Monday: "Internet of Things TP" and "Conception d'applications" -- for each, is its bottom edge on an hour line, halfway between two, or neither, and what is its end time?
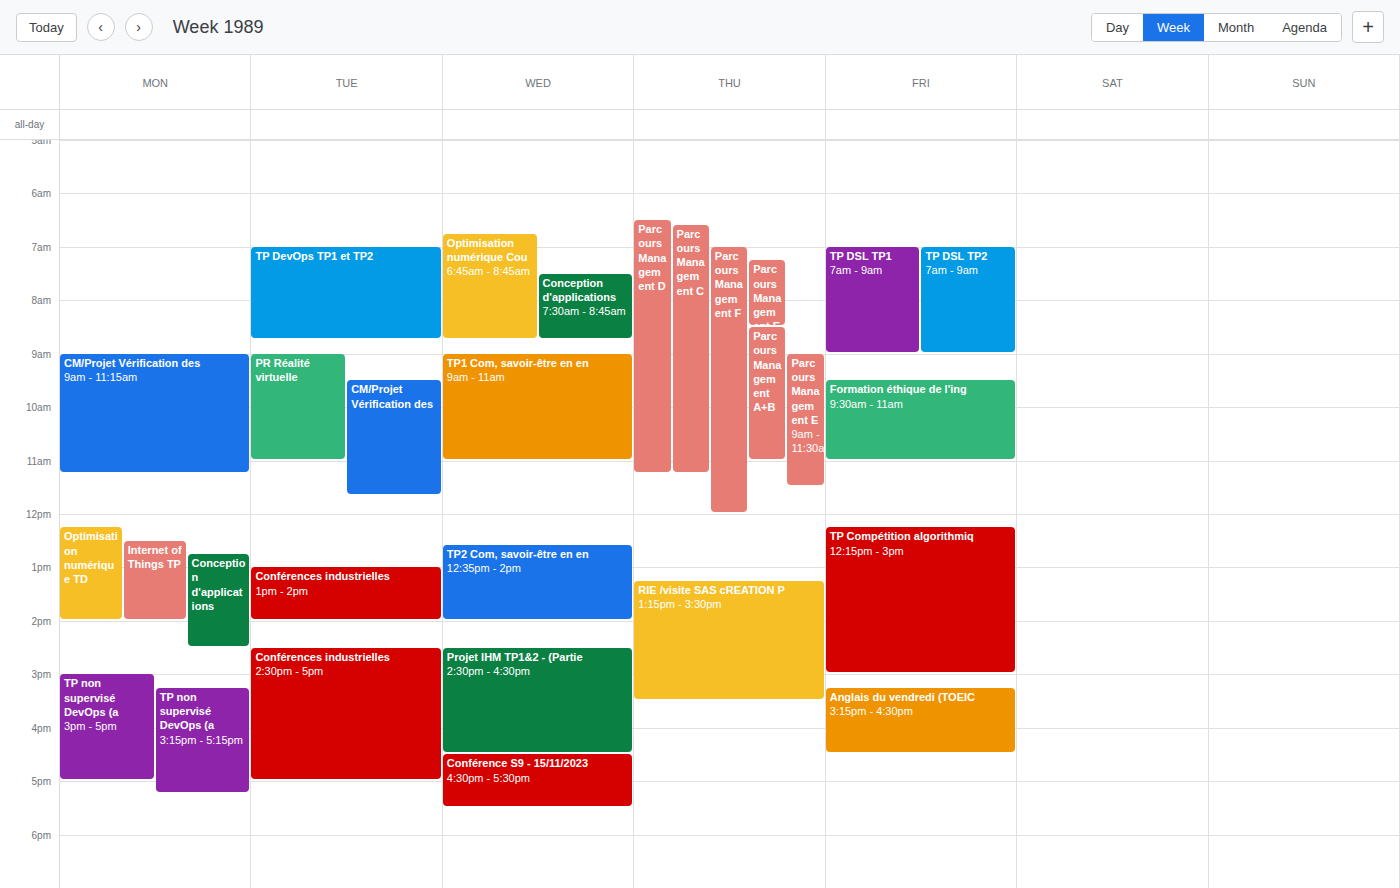
"Internet of Things TP": 2:00 PM, exactly on the 2 PM line. "Conception d'applications": 2:30 PM, halfway between the 2 PM and 3 PM lines.